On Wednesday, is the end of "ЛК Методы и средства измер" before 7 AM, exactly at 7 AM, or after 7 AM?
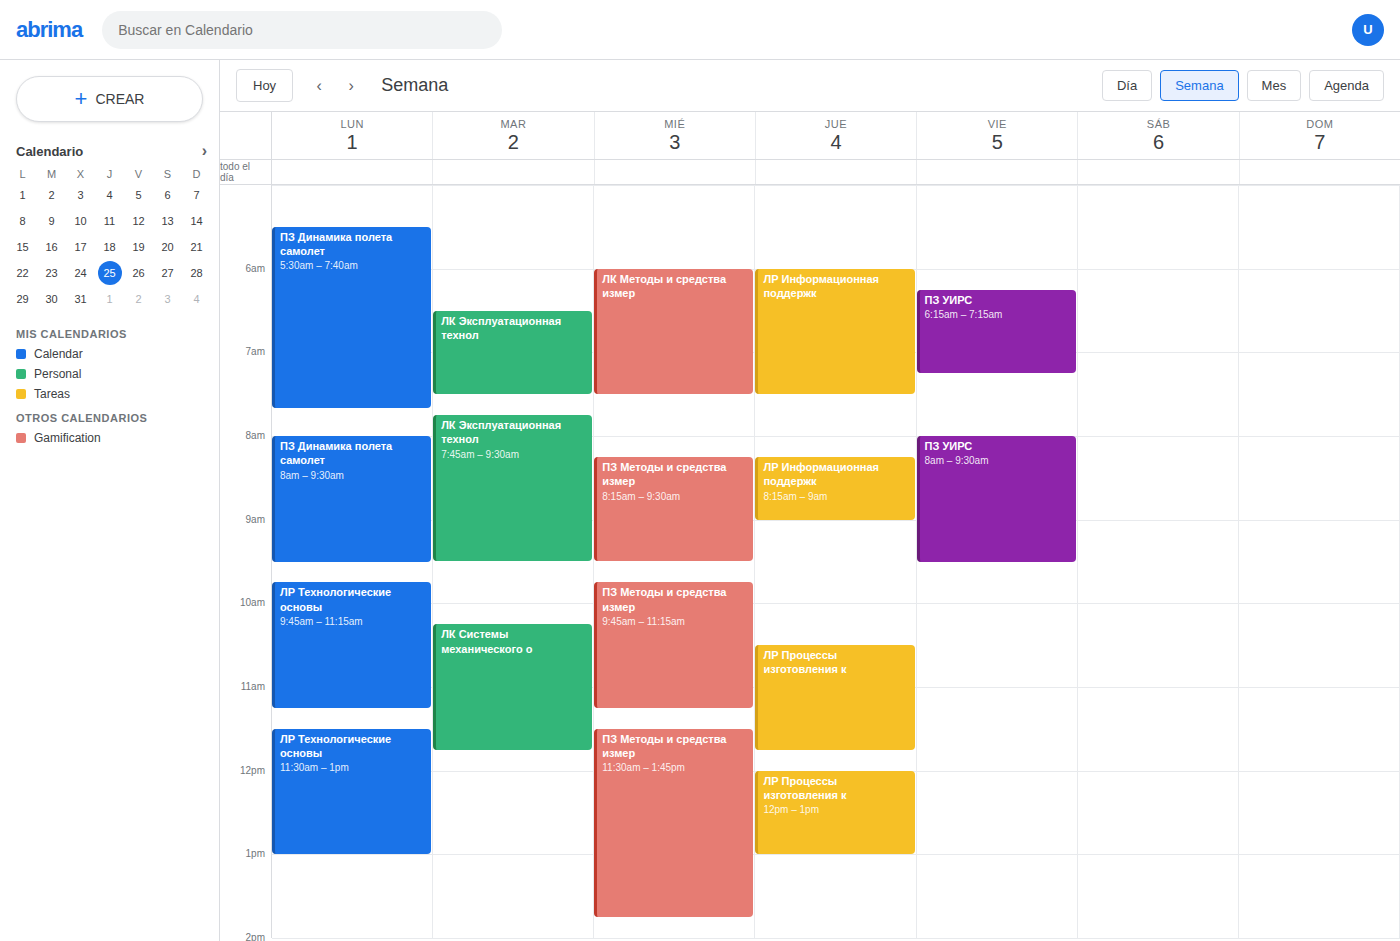
7:30 AM -- after 7 AM, 30 minutes below the 7 AM line.